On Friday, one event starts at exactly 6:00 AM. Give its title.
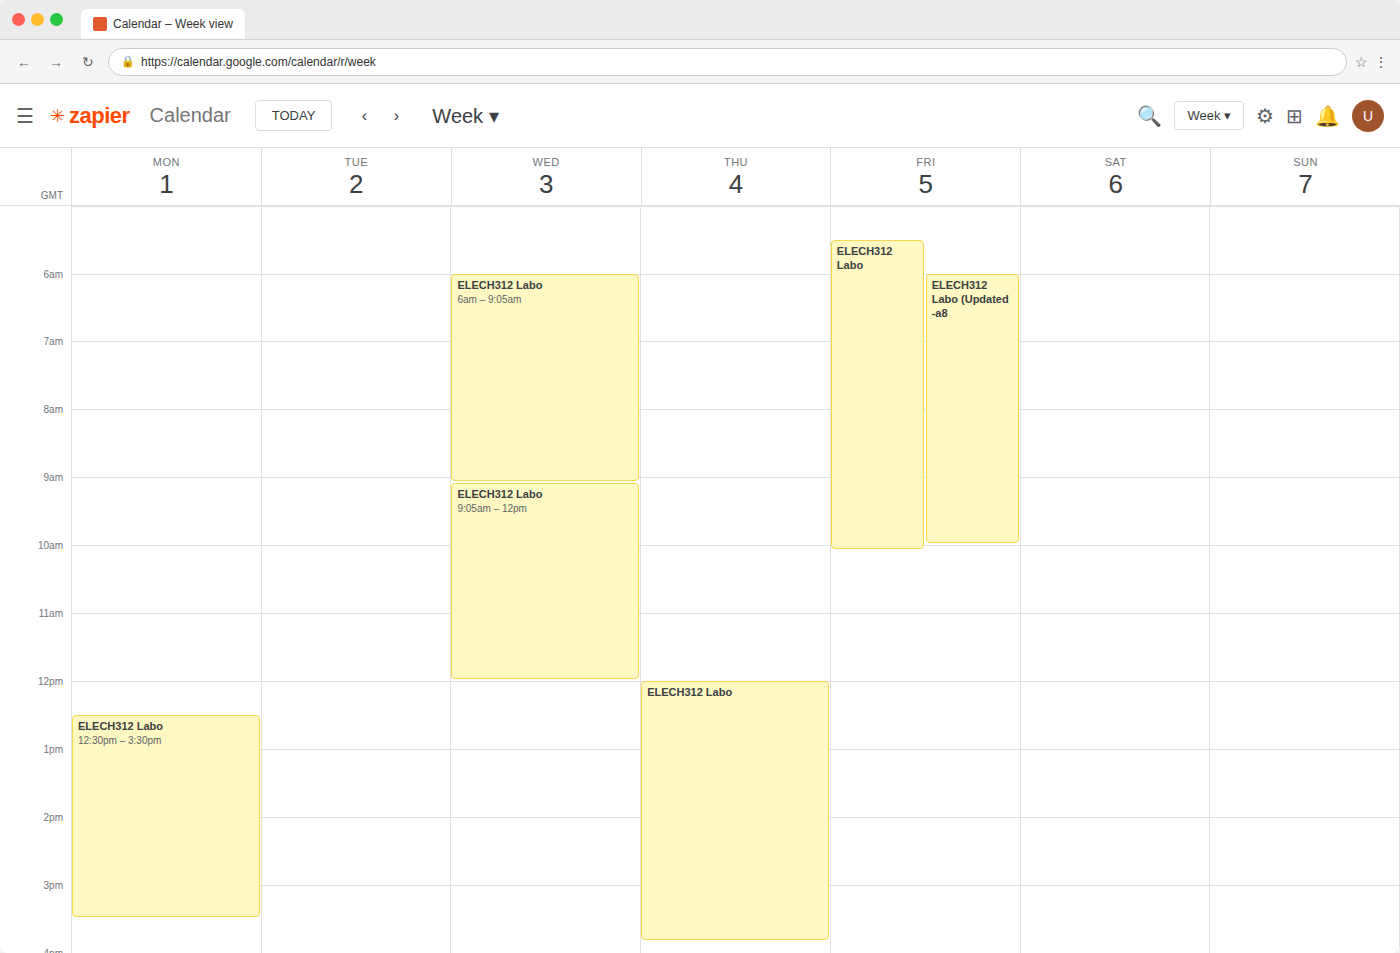
"ELECH312 Labo (Updated -a8"